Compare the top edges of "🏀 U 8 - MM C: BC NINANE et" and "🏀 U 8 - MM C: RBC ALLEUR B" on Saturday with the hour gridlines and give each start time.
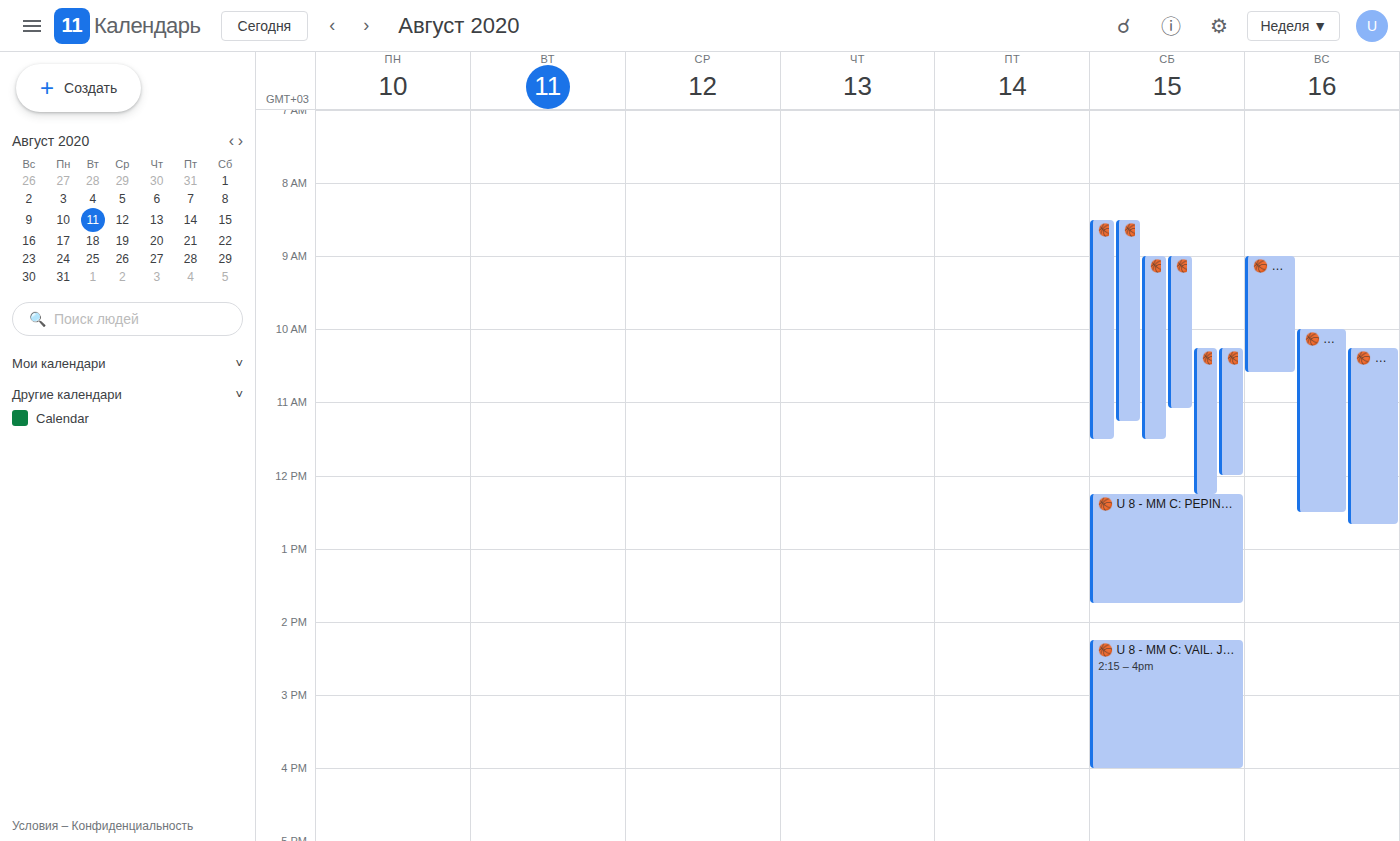
"🏀 U 8 - MM C: BC NINANE et": 10:15 AM, neither: a quarter of the way from the 10 AM line to the 11 AM line. "🏀 U 8 - MM C: RBC ALLEUR B": 8:30 AM, halfway between the 8 AM and 9 AM lines.